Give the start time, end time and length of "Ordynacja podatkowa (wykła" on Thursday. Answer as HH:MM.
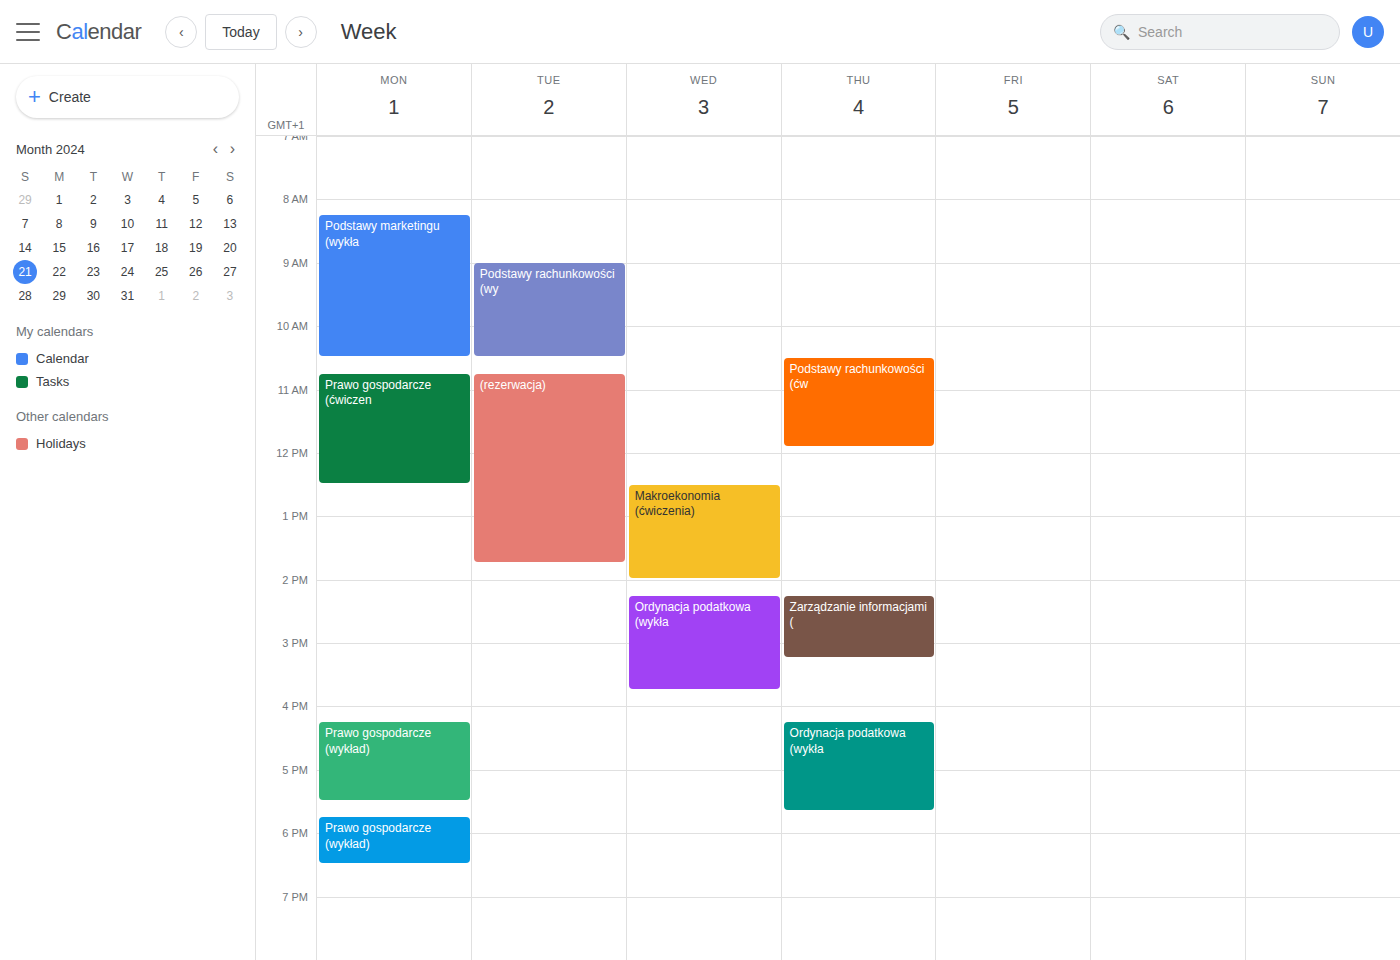
16:15 to 17:40, 1 hour 25 minutes